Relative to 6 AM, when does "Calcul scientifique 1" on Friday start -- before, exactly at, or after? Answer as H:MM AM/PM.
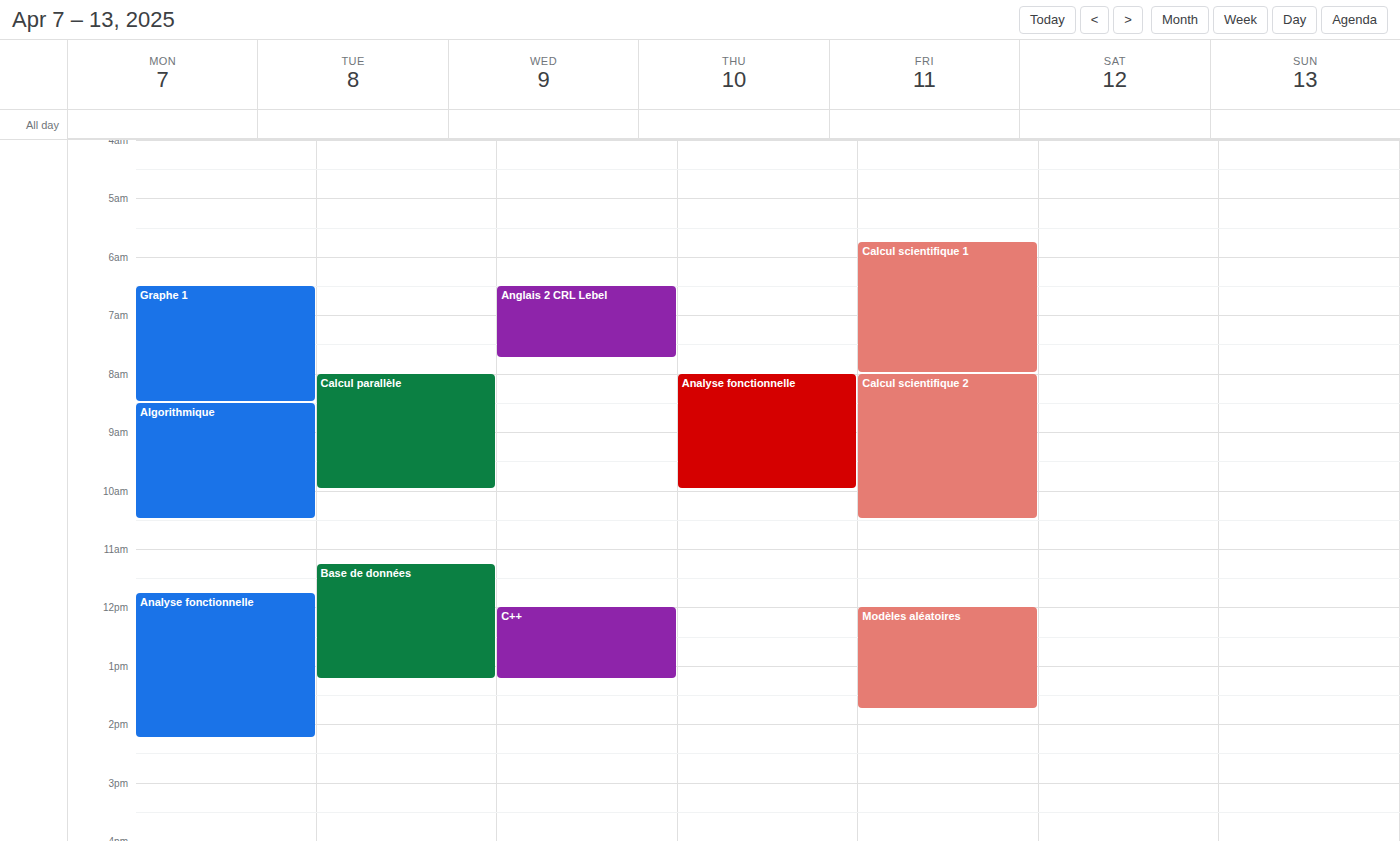
5:45 AM -- before 6 AM, 15 minutes above the 6 AM line.